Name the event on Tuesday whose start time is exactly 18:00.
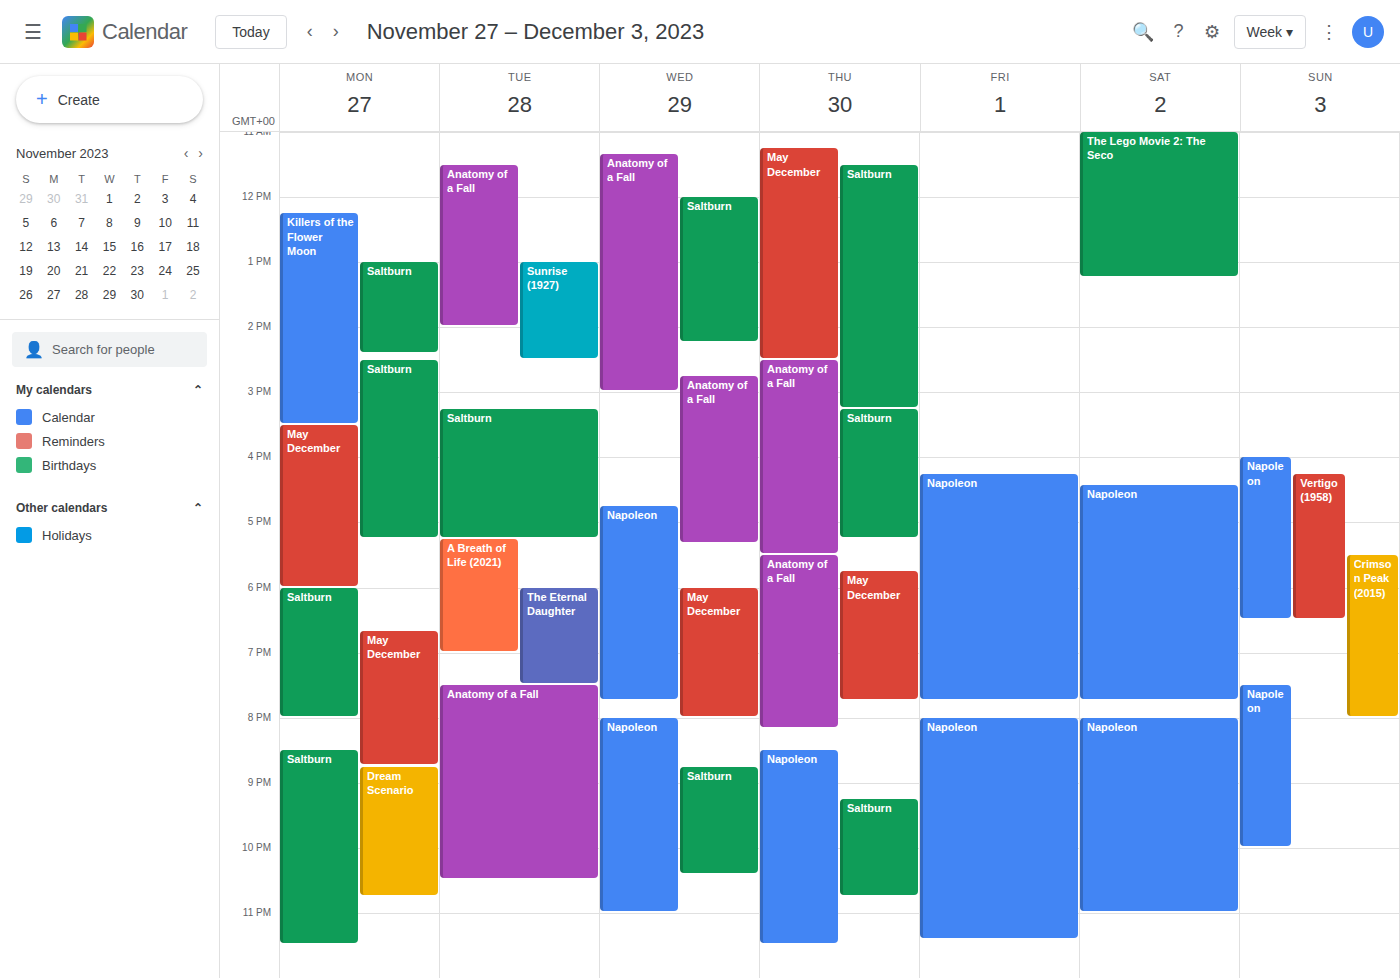
"The Eternal Daughter"